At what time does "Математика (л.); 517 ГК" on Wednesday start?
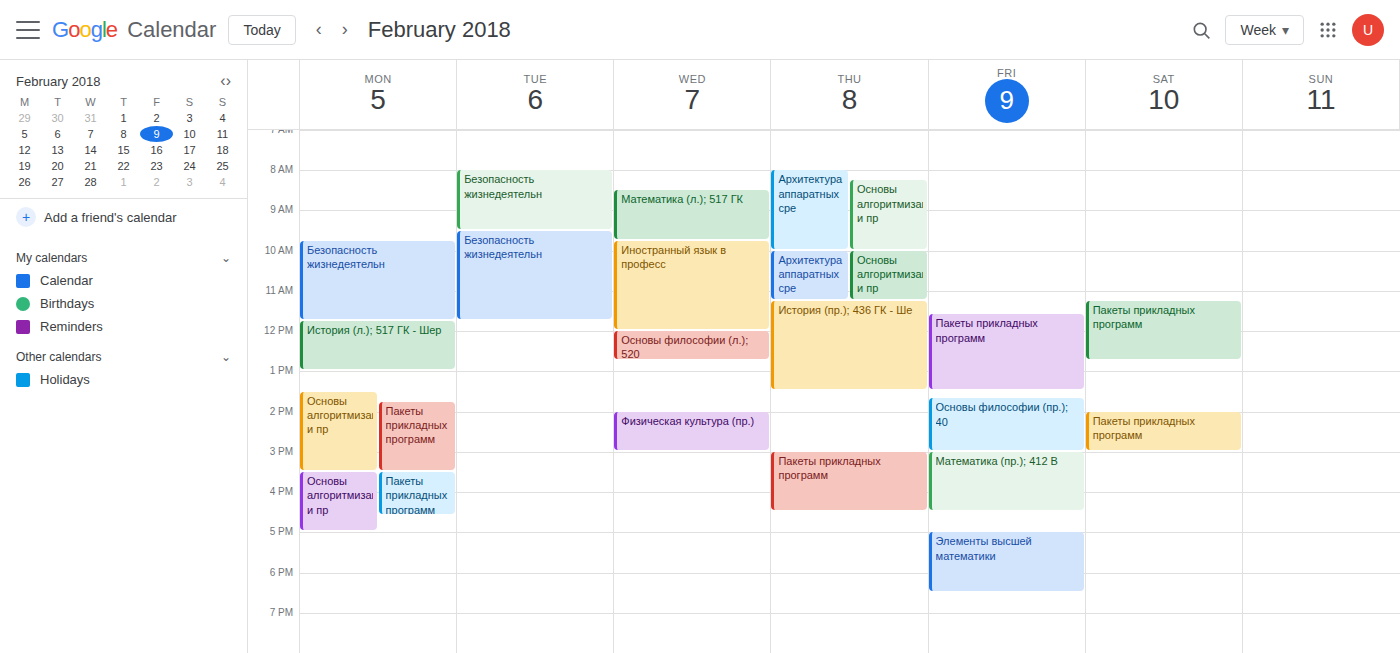
8:30 AM